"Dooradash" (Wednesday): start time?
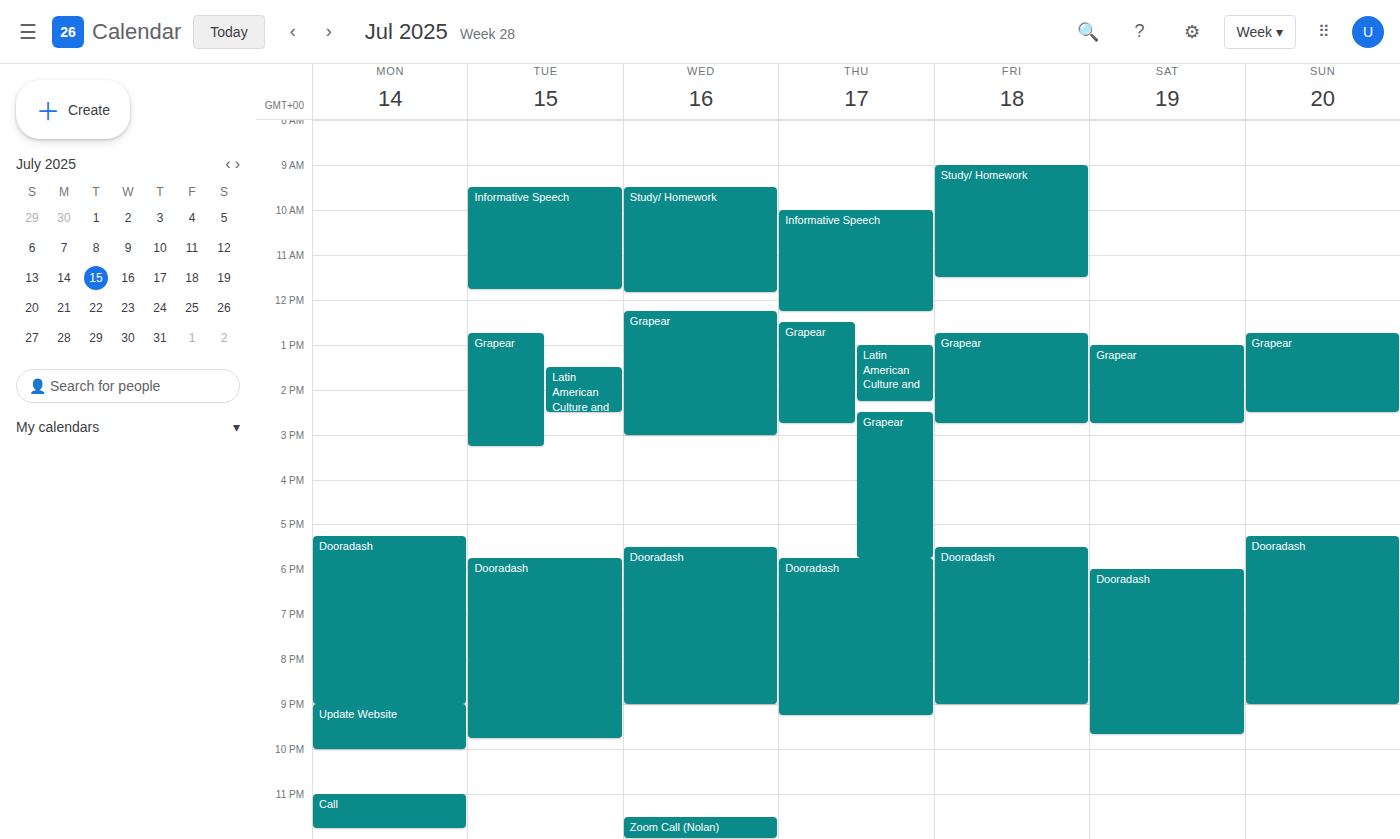
17:30